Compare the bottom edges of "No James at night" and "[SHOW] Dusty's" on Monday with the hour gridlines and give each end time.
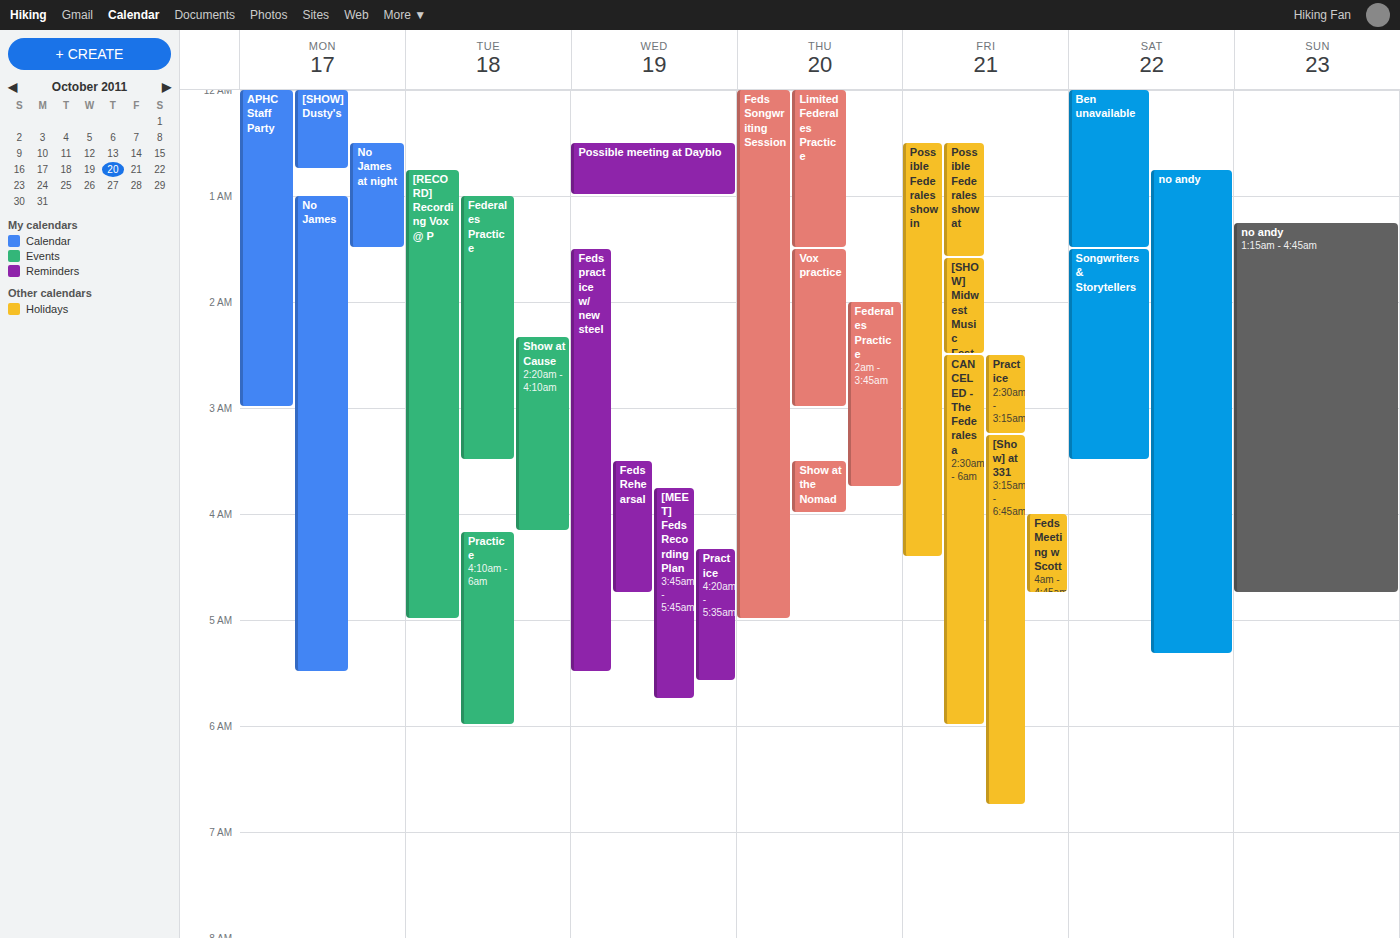
"No James at night": 1:30 AM, halfway between the 1 AM and 2 AM lines. "[SHOW] Dusty's": 12:45 AM, neither: three quarters of the way from the 12 AM line to the 1 AM line.